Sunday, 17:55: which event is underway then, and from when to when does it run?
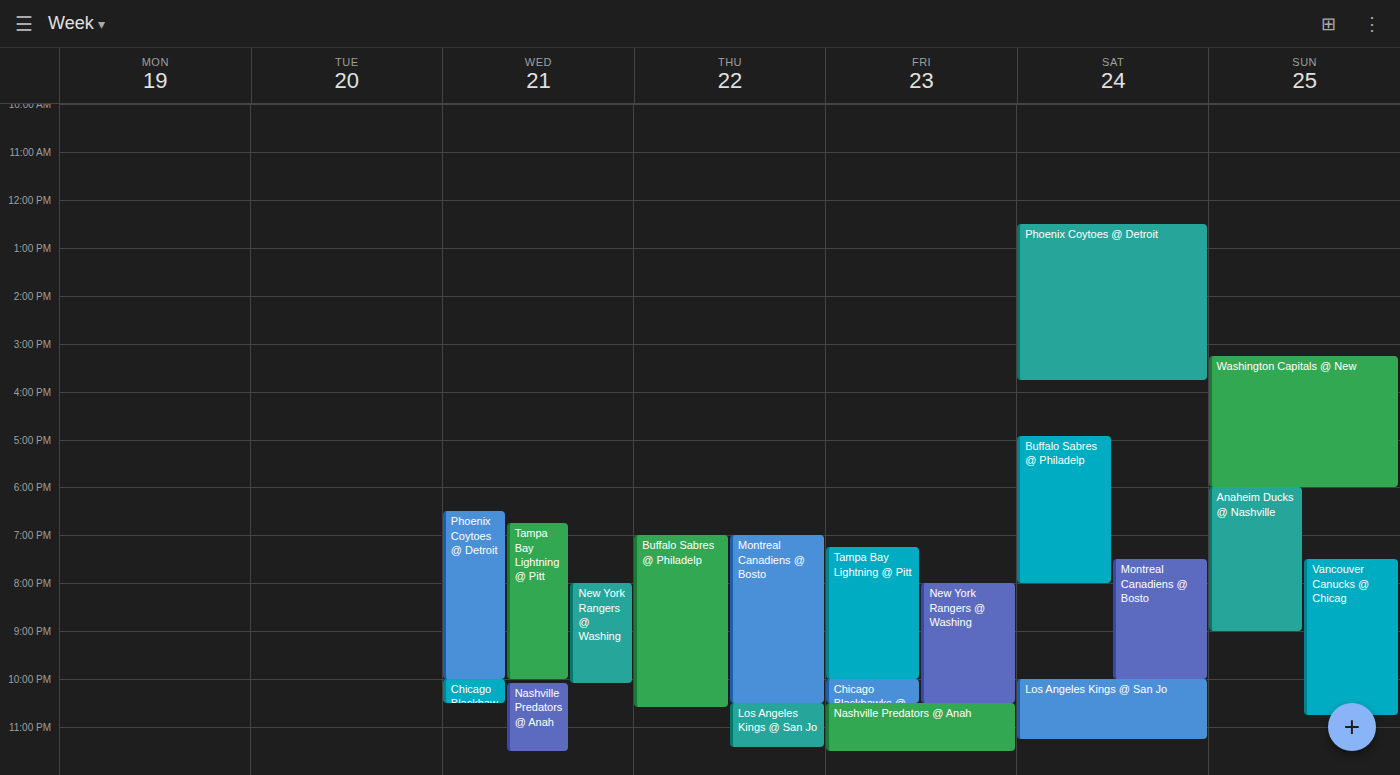
"Washington Capitals @ New", 15:15 to 18:00